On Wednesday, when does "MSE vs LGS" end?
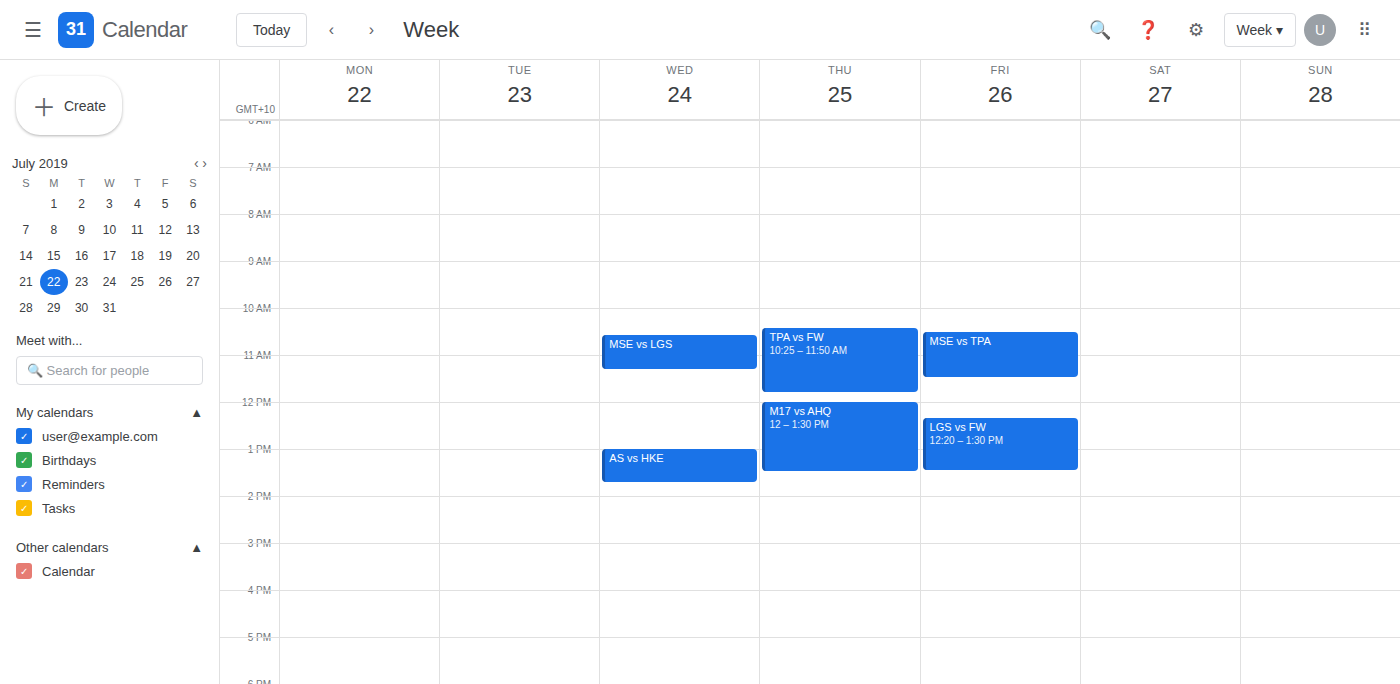
11:20 AM